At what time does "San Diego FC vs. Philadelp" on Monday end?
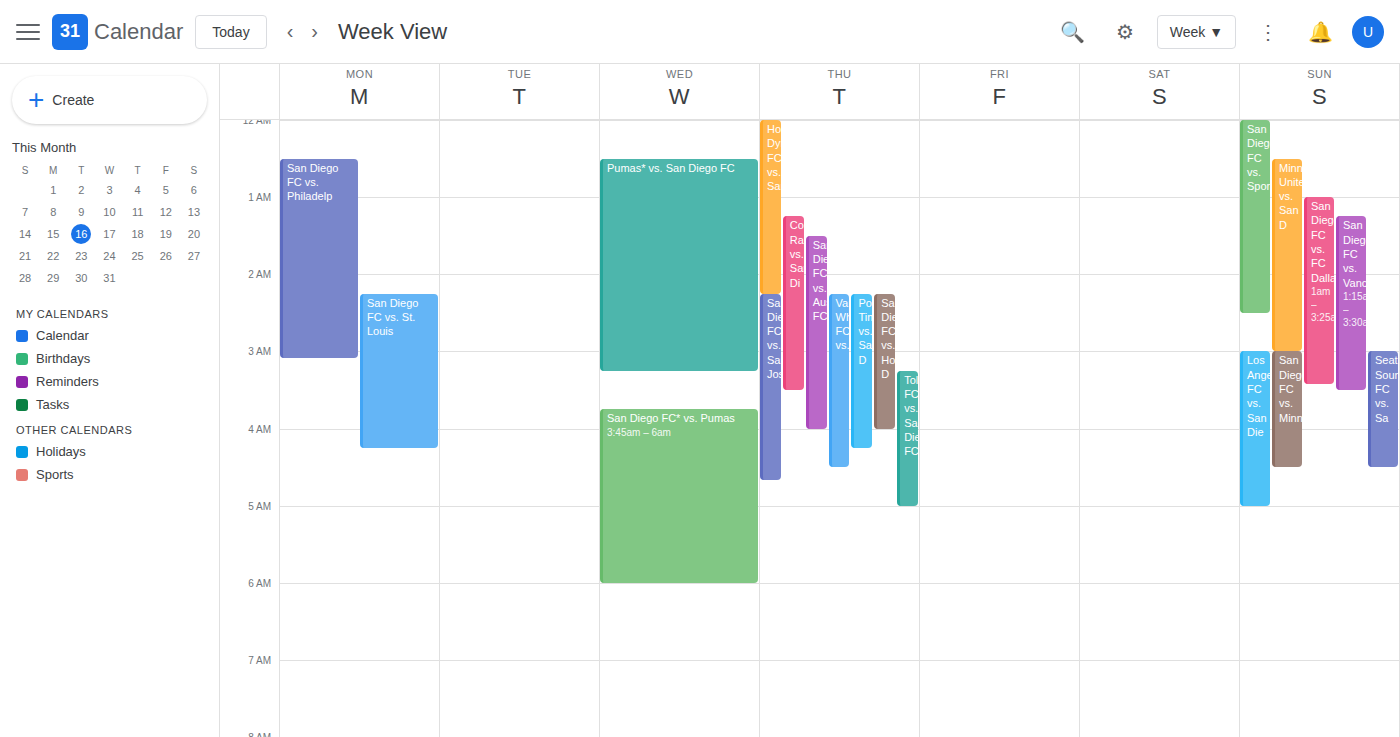
3:05 AM